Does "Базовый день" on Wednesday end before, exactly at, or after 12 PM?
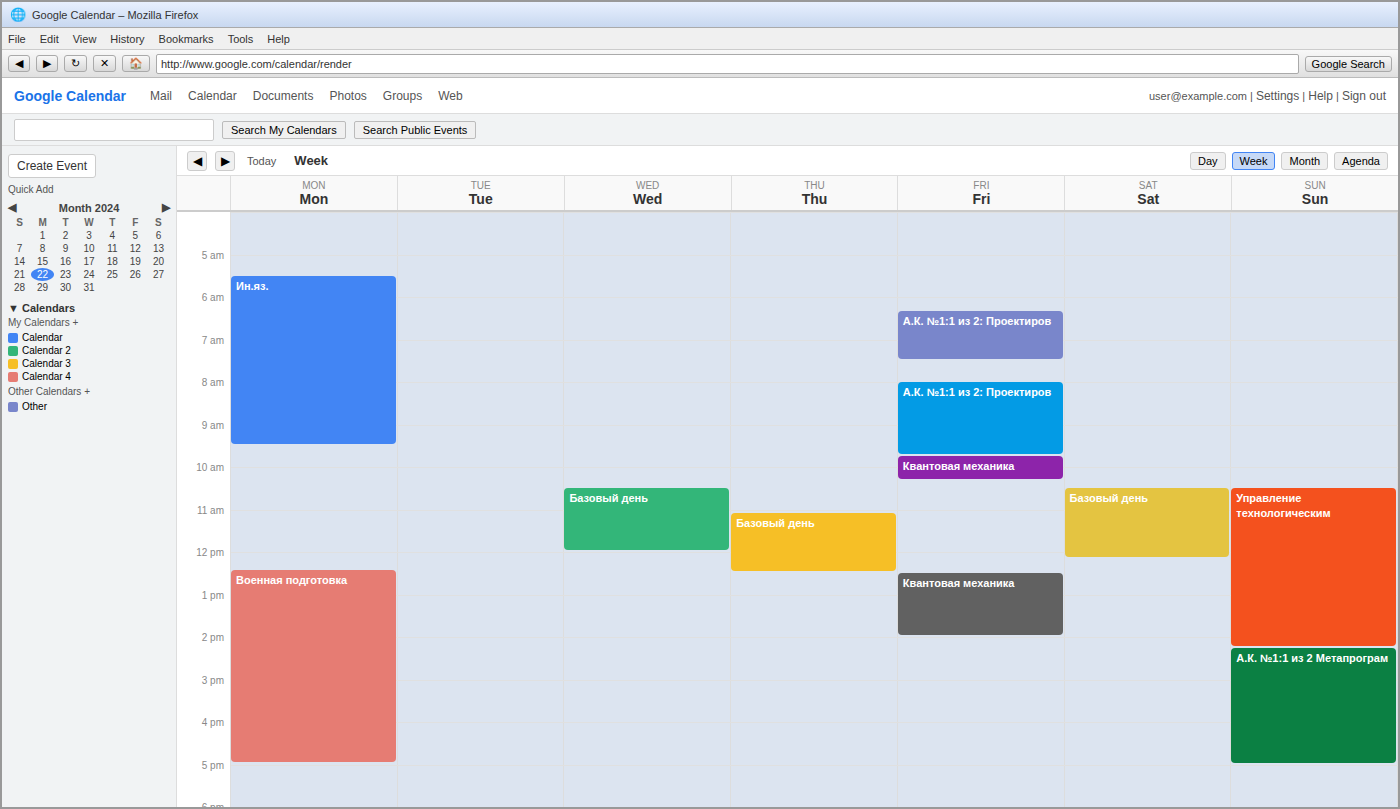
12:00 PM -- exactly at 12 PM, on the 12 PM line.